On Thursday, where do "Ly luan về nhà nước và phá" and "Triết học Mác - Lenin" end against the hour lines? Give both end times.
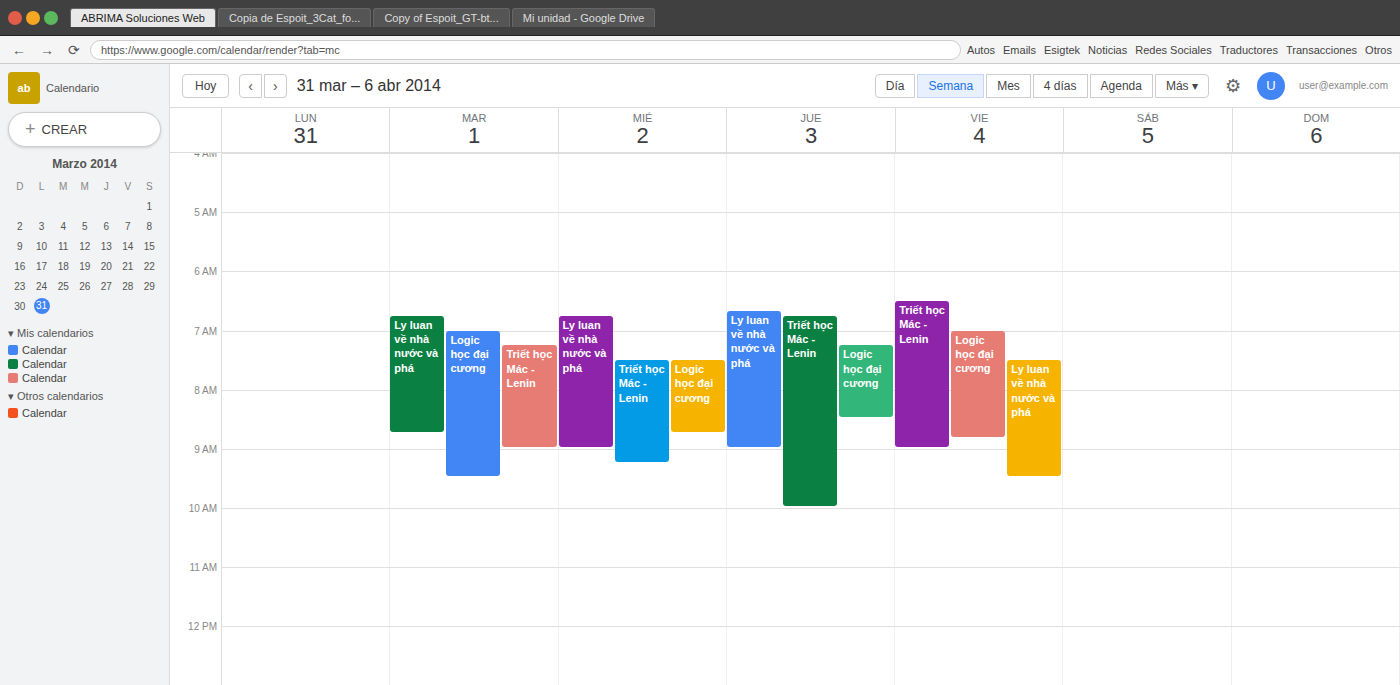
"Ly luan về nhà nước và phá": 9:00 AM, exactly on the 9 AM line. "Triết học Mác - Lenin": 10:00 AM, exactly on the 10 AM line.